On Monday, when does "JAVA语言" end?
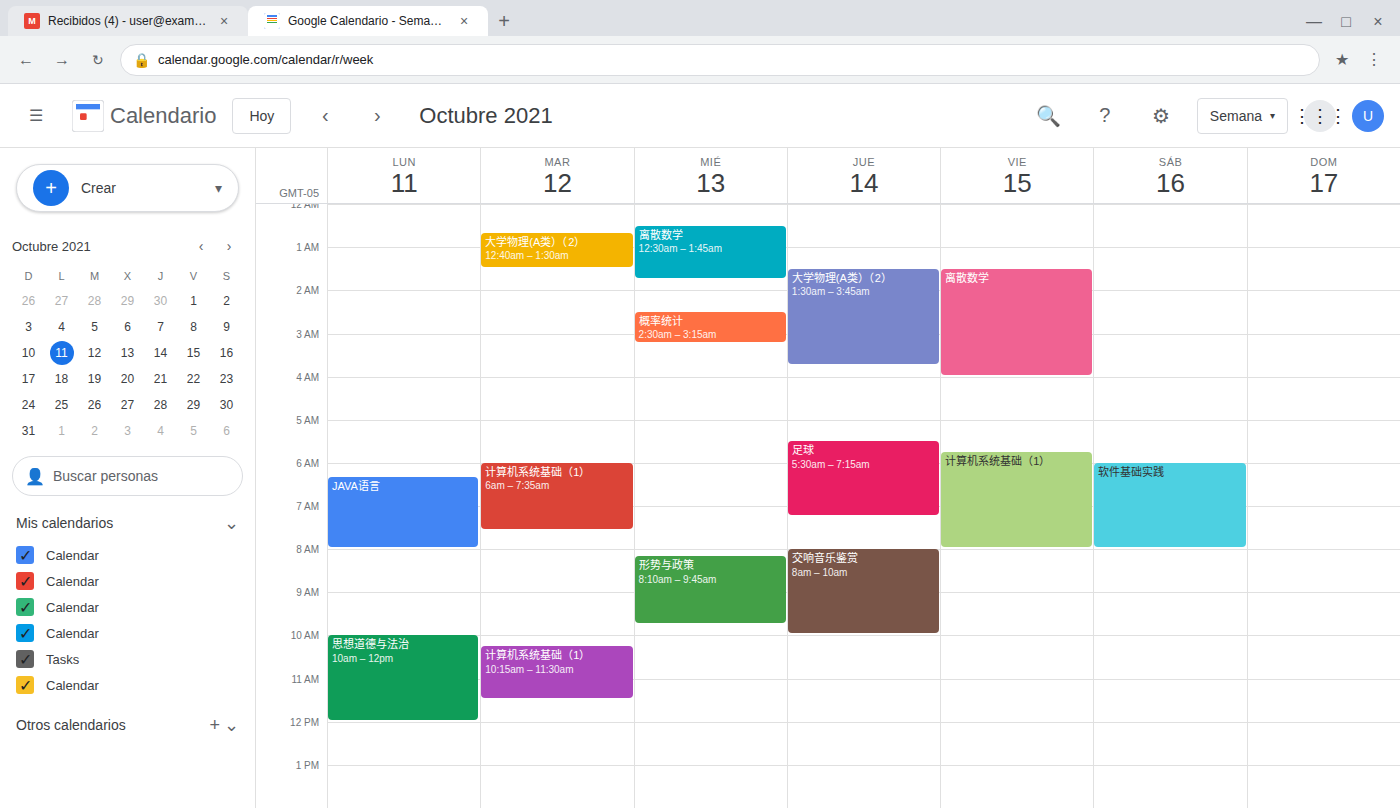
8:00 AM